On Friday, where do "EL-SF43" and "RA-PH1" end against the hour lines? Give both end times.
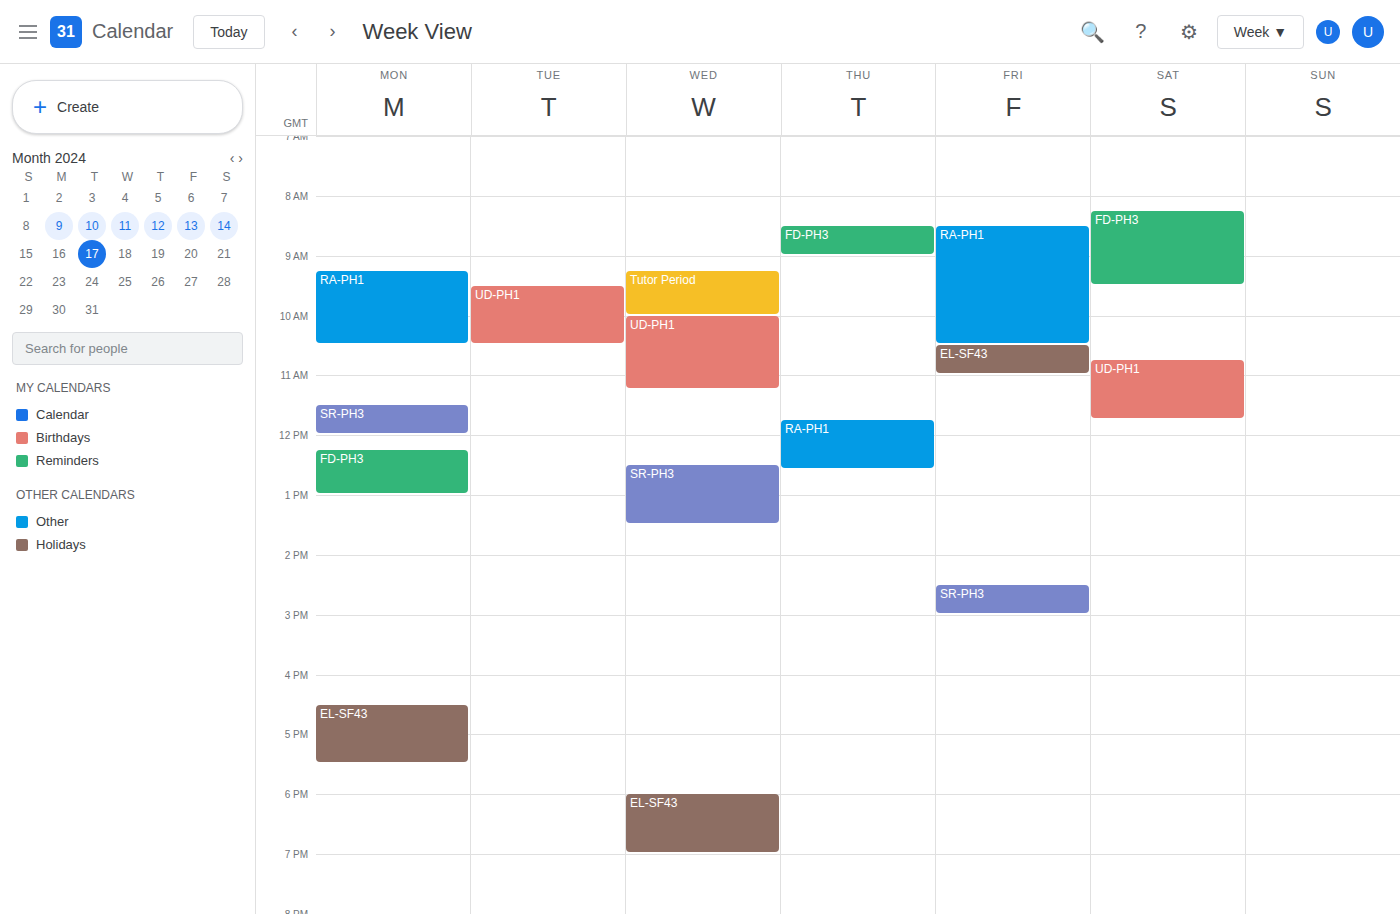
"EL-SF43": 11:00 AM, exactly on the 11 AM line. "RA-PH1": 10:30 AM, halfway between the 10 AM and 11 AM lines.